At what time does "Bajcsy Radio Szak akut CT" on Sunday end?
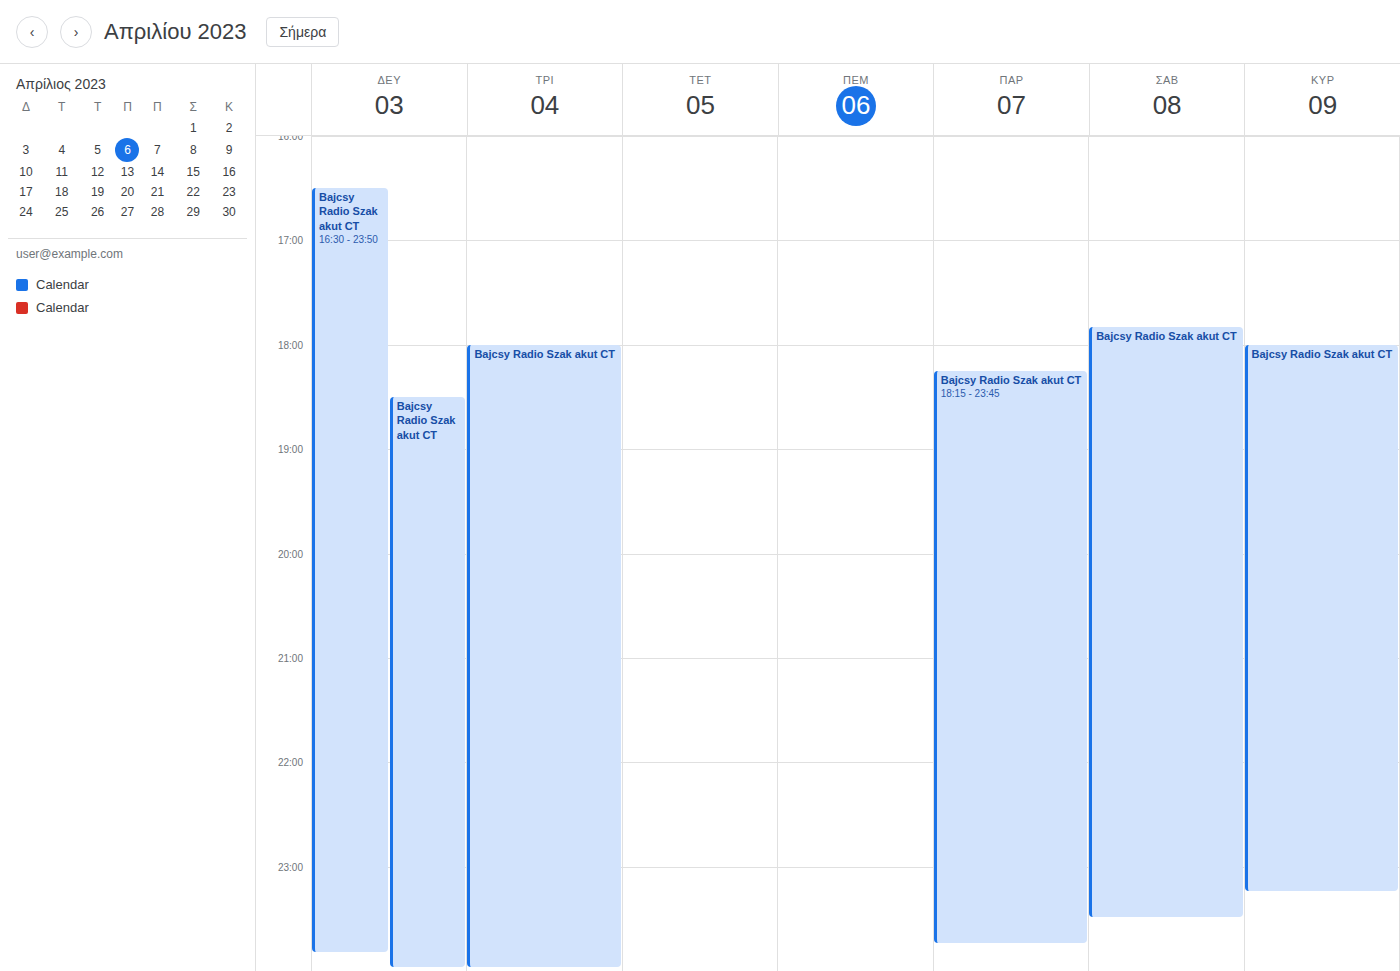
11:15 PM